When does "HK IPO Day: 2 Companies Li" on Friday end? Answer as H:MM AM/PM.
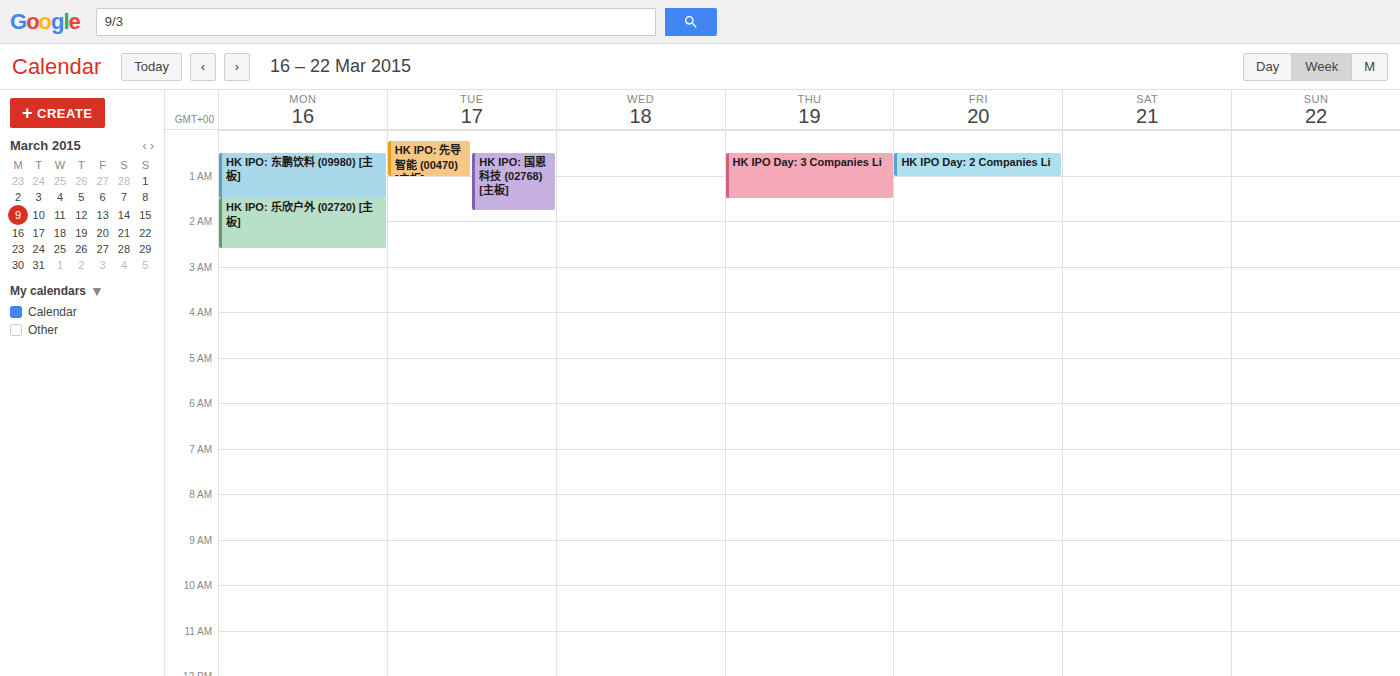
1:00 AM